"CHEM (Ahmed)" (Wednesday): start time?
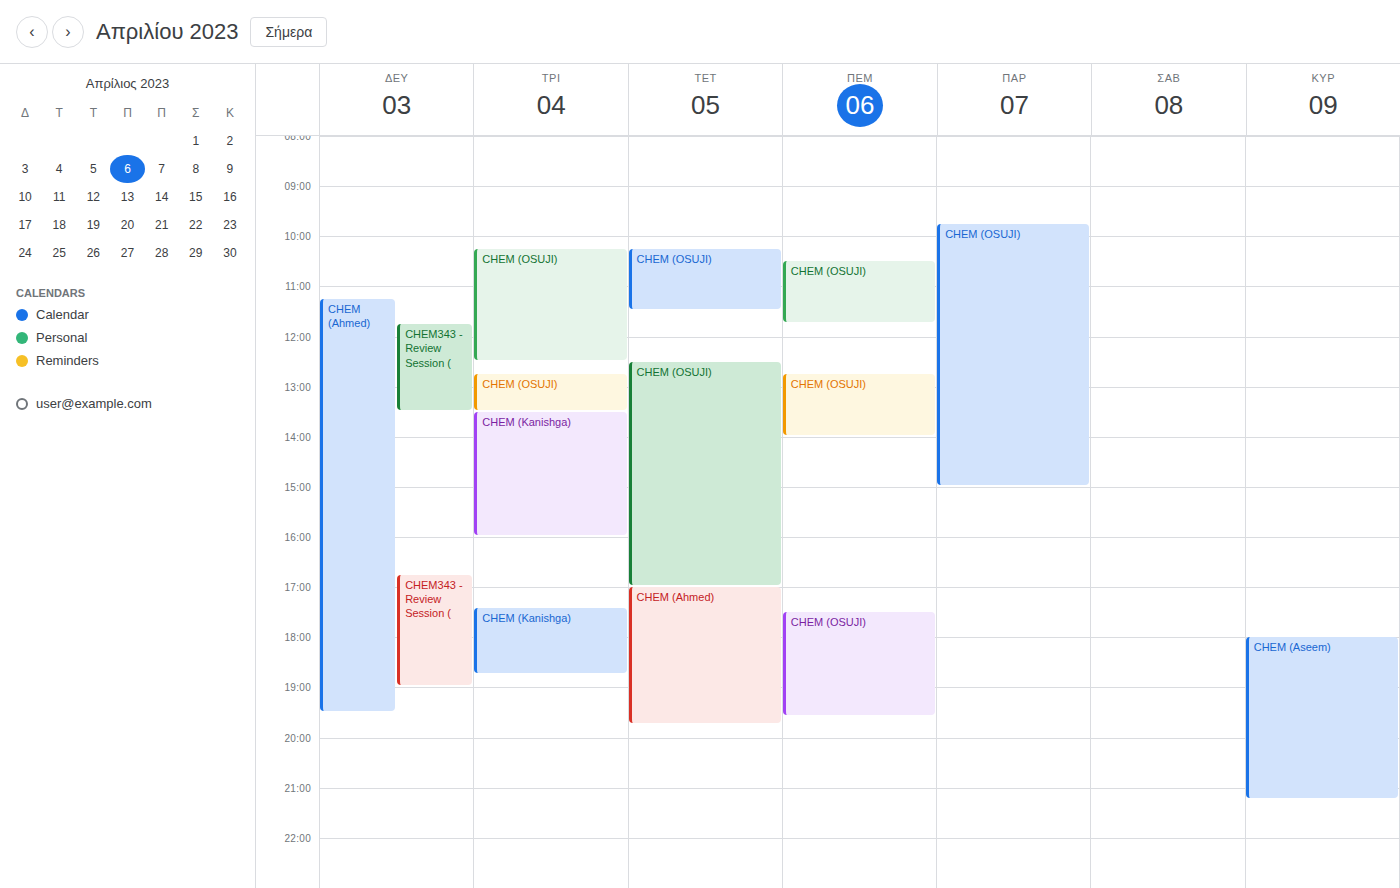
17:00